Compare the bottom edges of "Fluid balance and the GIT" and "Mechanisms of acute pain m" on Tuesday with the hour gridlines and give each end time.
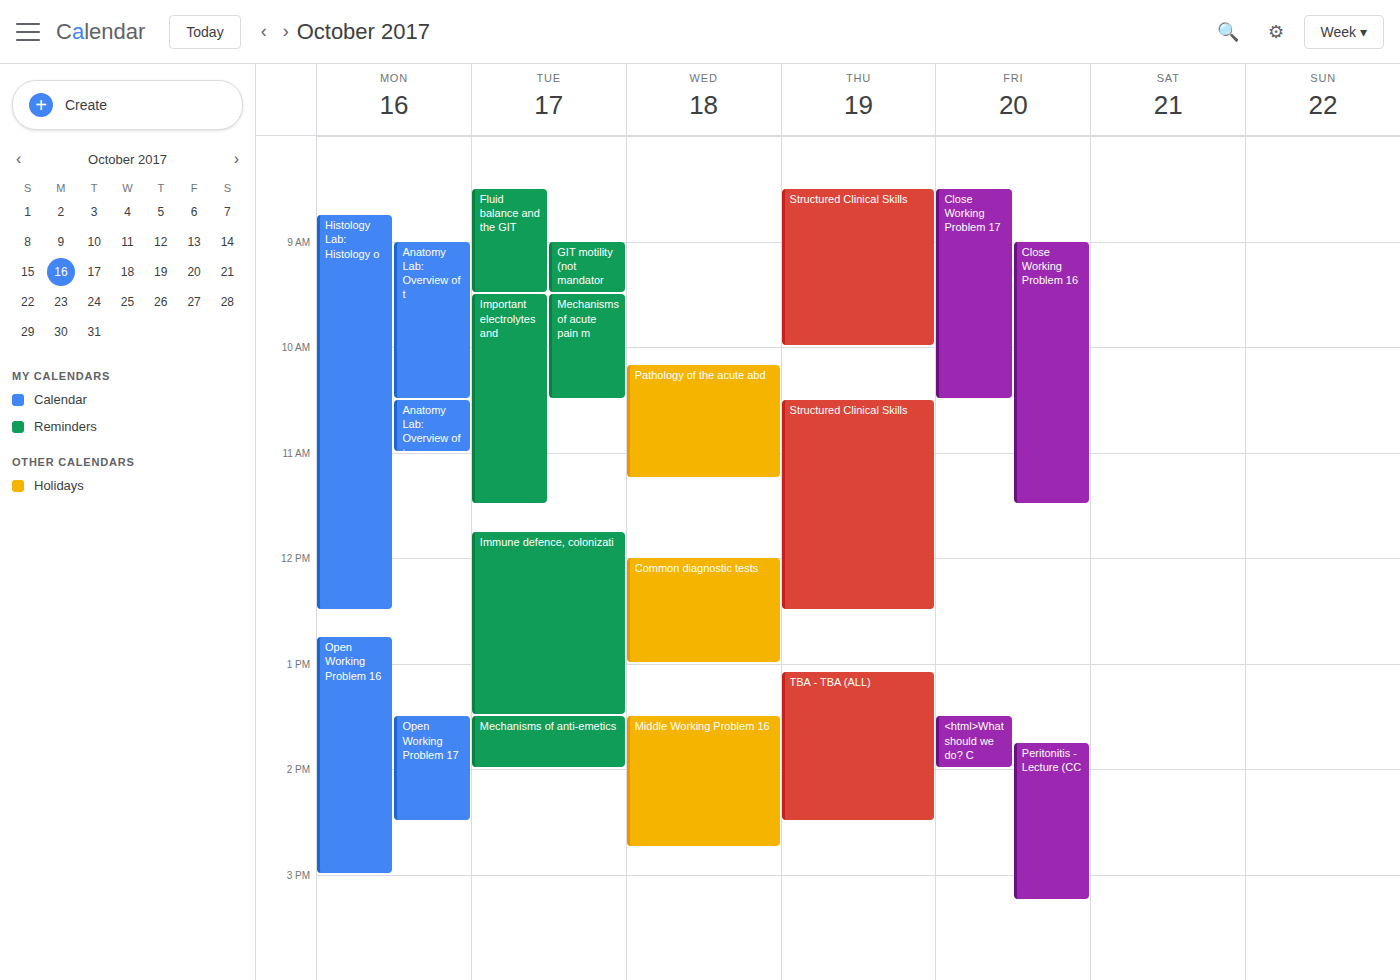
"Fluid balance and the GIT": 9:30 AM, halfway between the 9 AM and 10 AM lines. "Mechanisms of acute pain m": 10:30 AM, halfway between the 10 AM and 11 AM lines.